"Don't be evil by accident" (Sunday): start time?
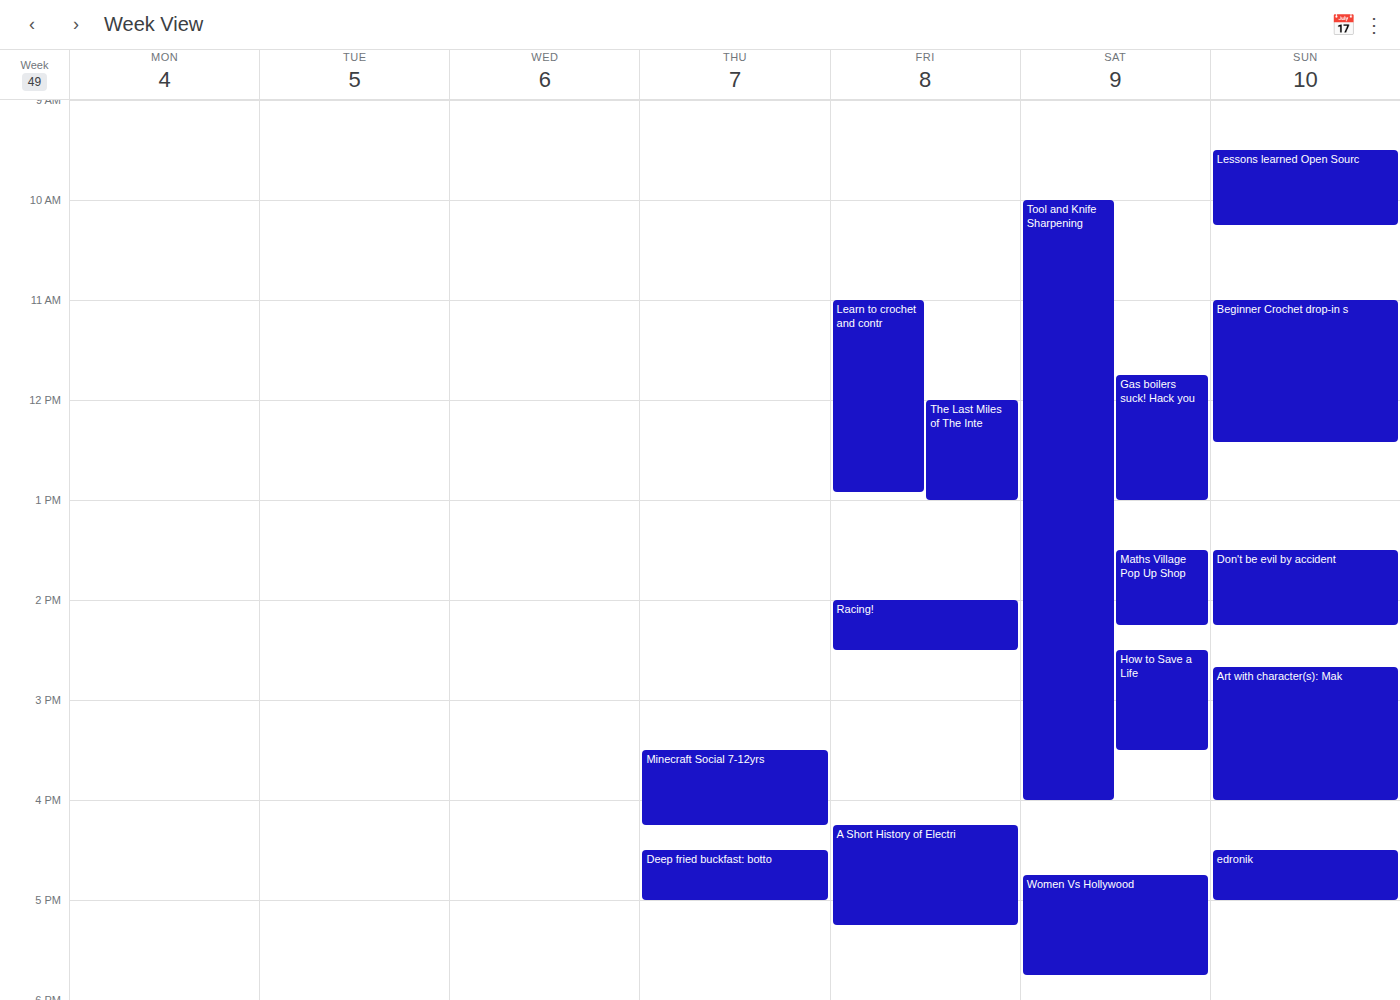
1:30 PM